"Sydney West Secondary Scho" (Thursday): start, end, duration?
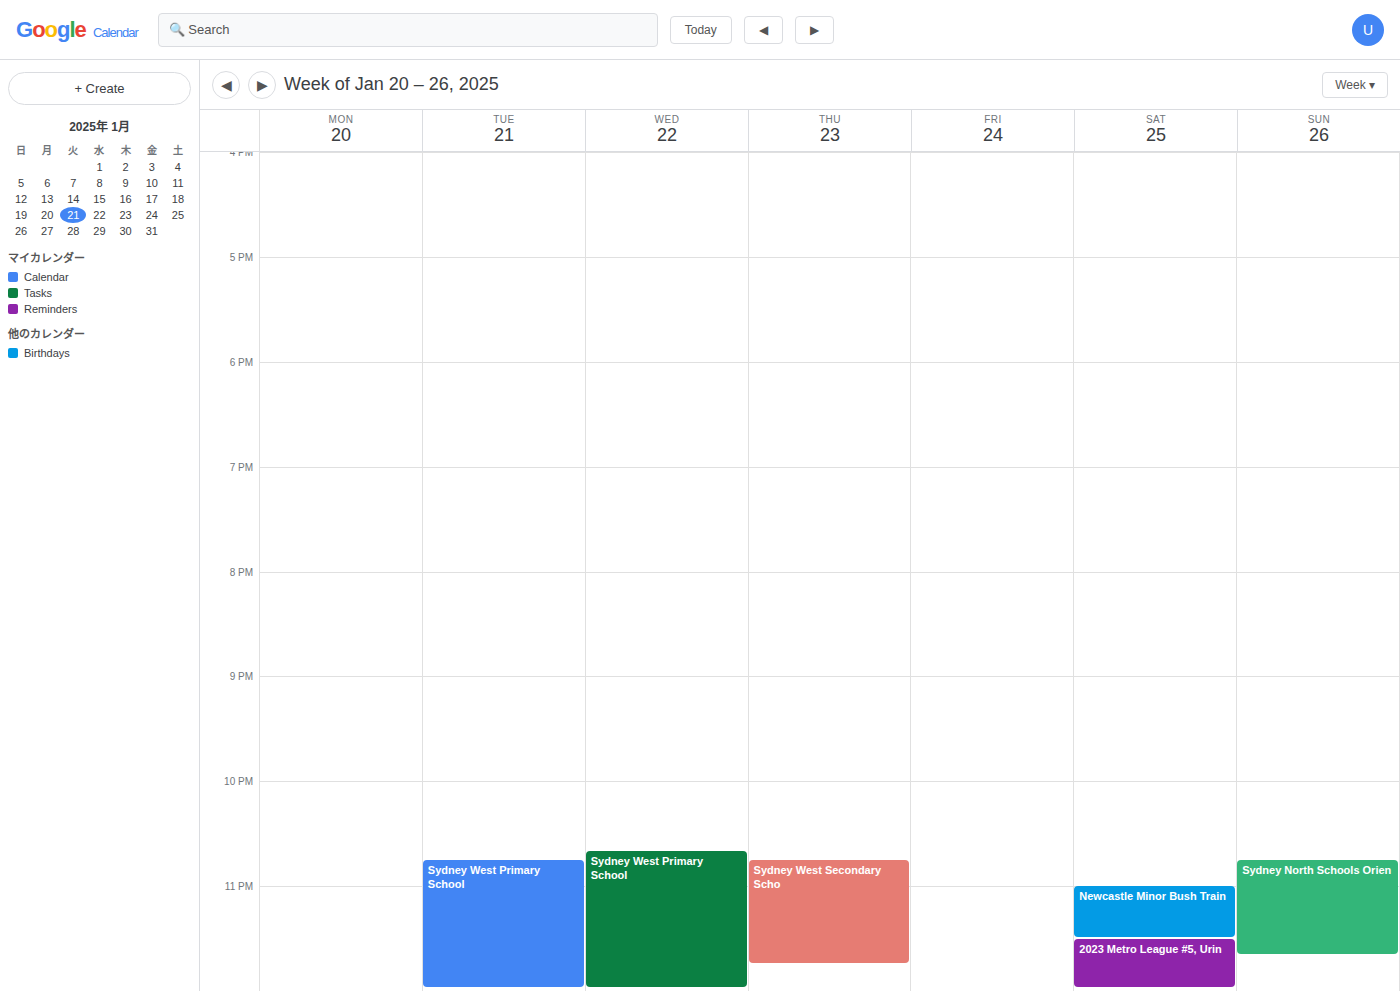
10:45 PM to 11:45 PM, 1 hour